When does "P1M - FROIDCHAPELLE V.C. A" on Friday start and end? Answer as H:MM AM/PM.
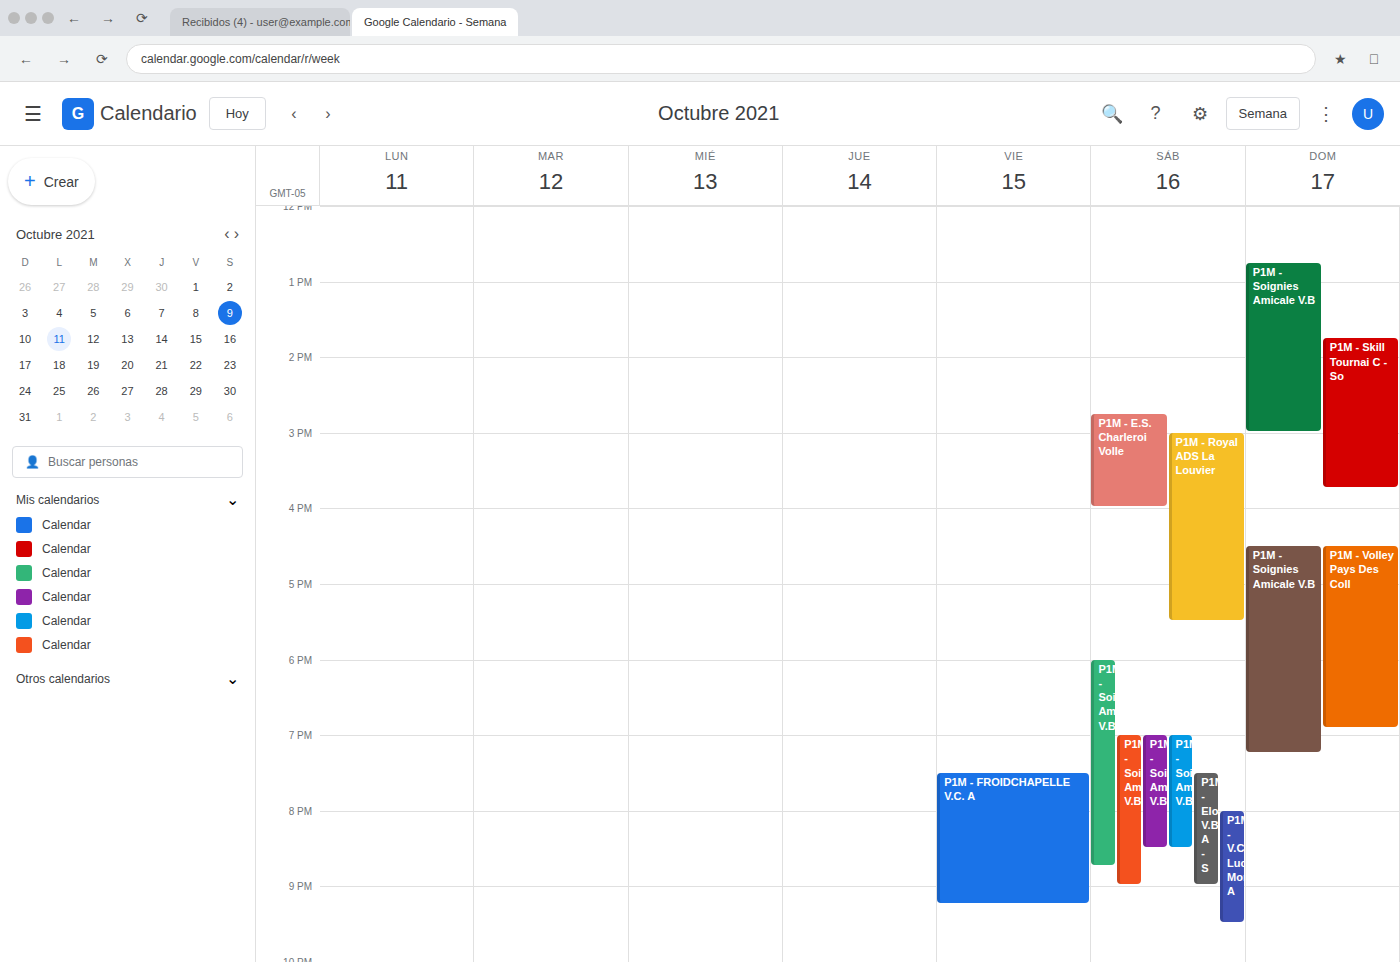
7:30 PM to 9:15 PM